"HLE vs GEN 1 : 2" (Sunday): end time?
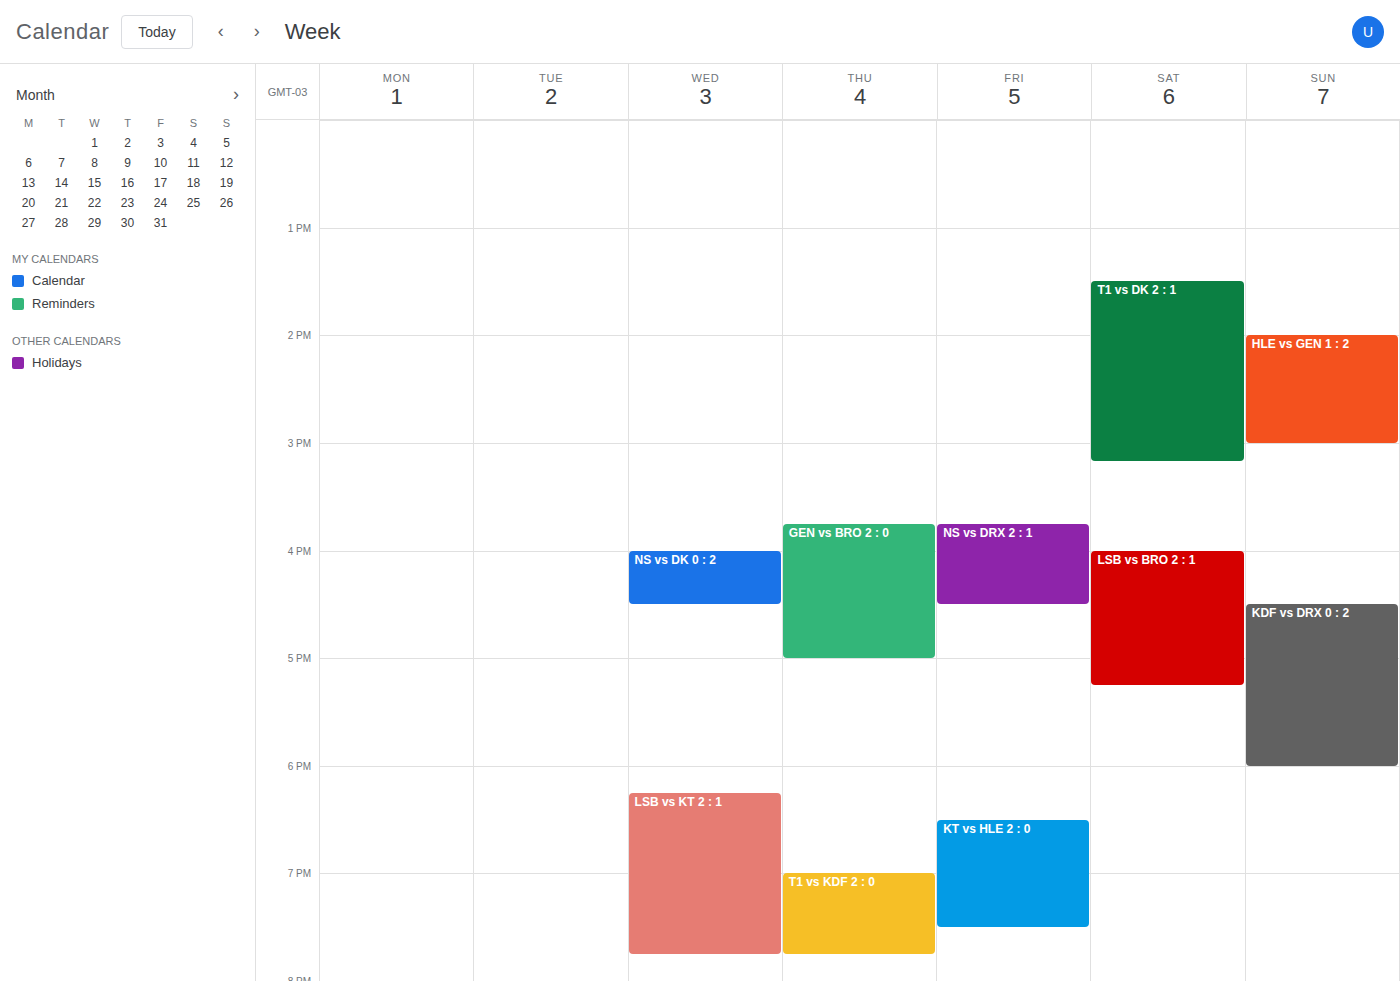
3:00 PM